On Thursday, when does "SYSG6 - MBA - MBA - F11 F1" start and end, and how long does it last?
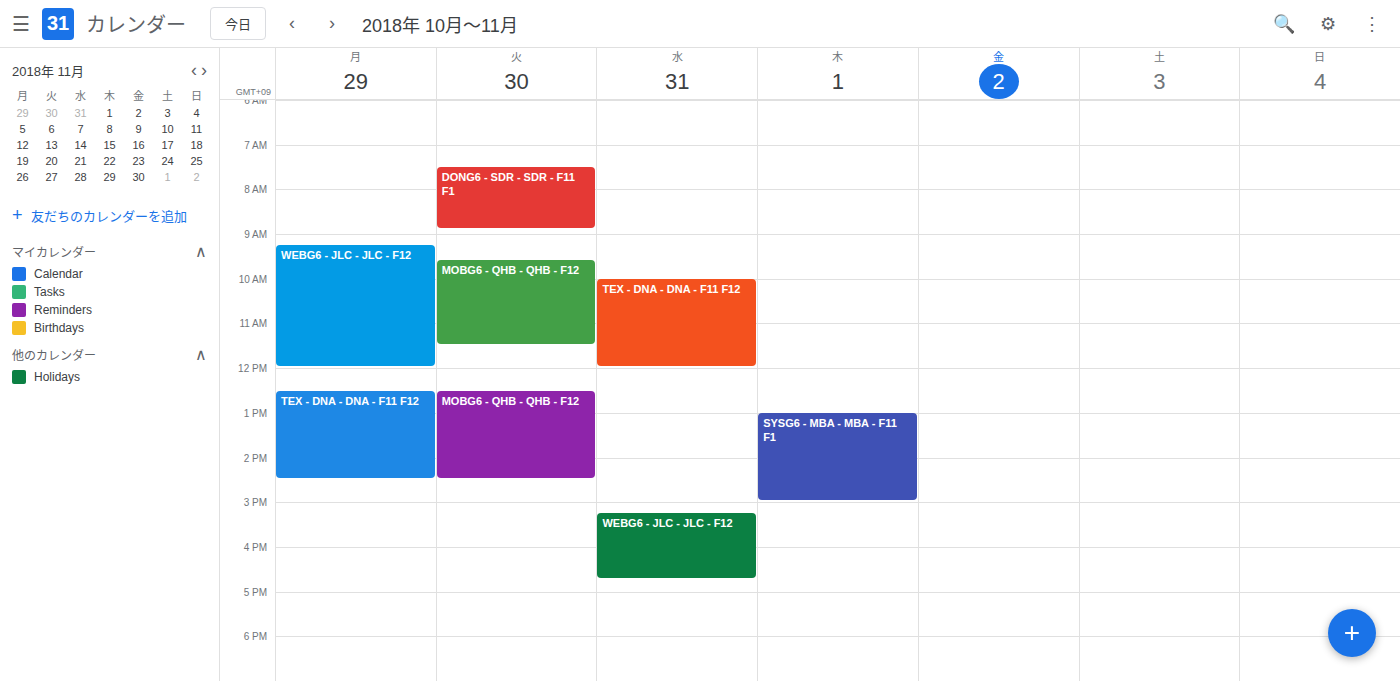
1:00 PM to 3:00 PM, 2 hours